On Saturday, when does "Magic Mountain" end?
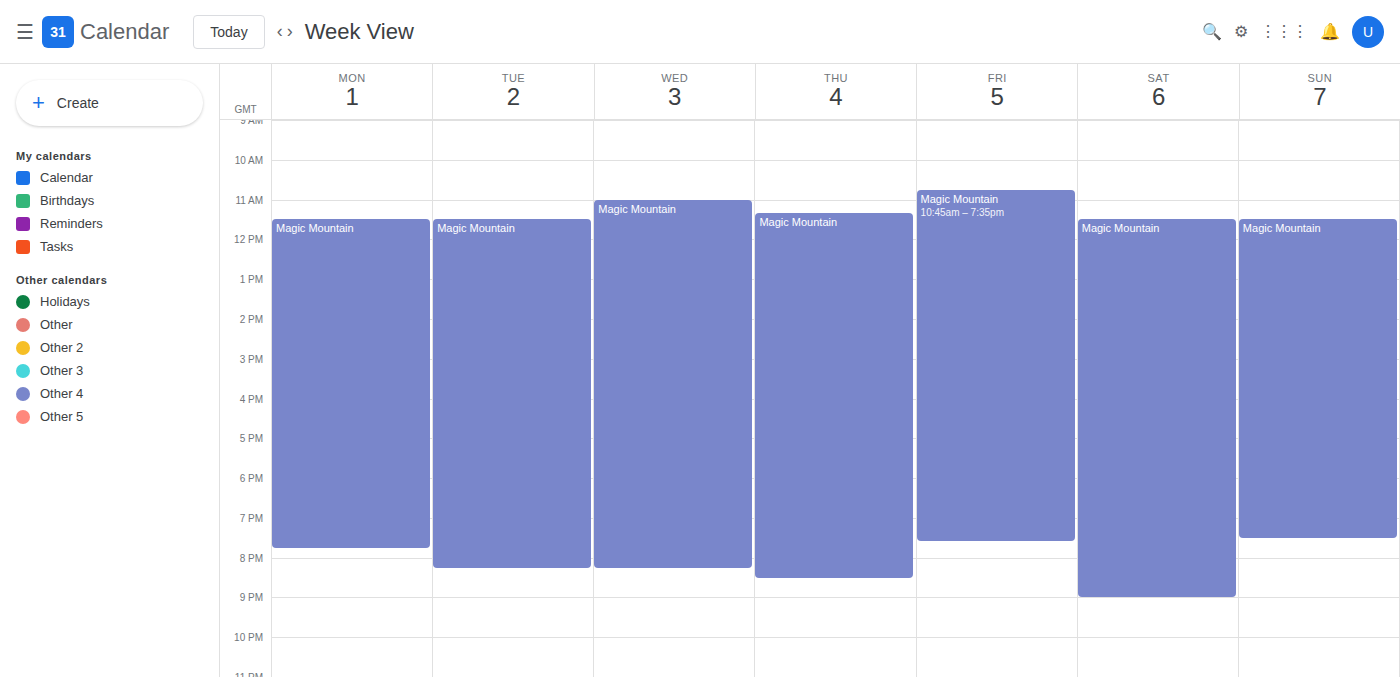
9:00 PM